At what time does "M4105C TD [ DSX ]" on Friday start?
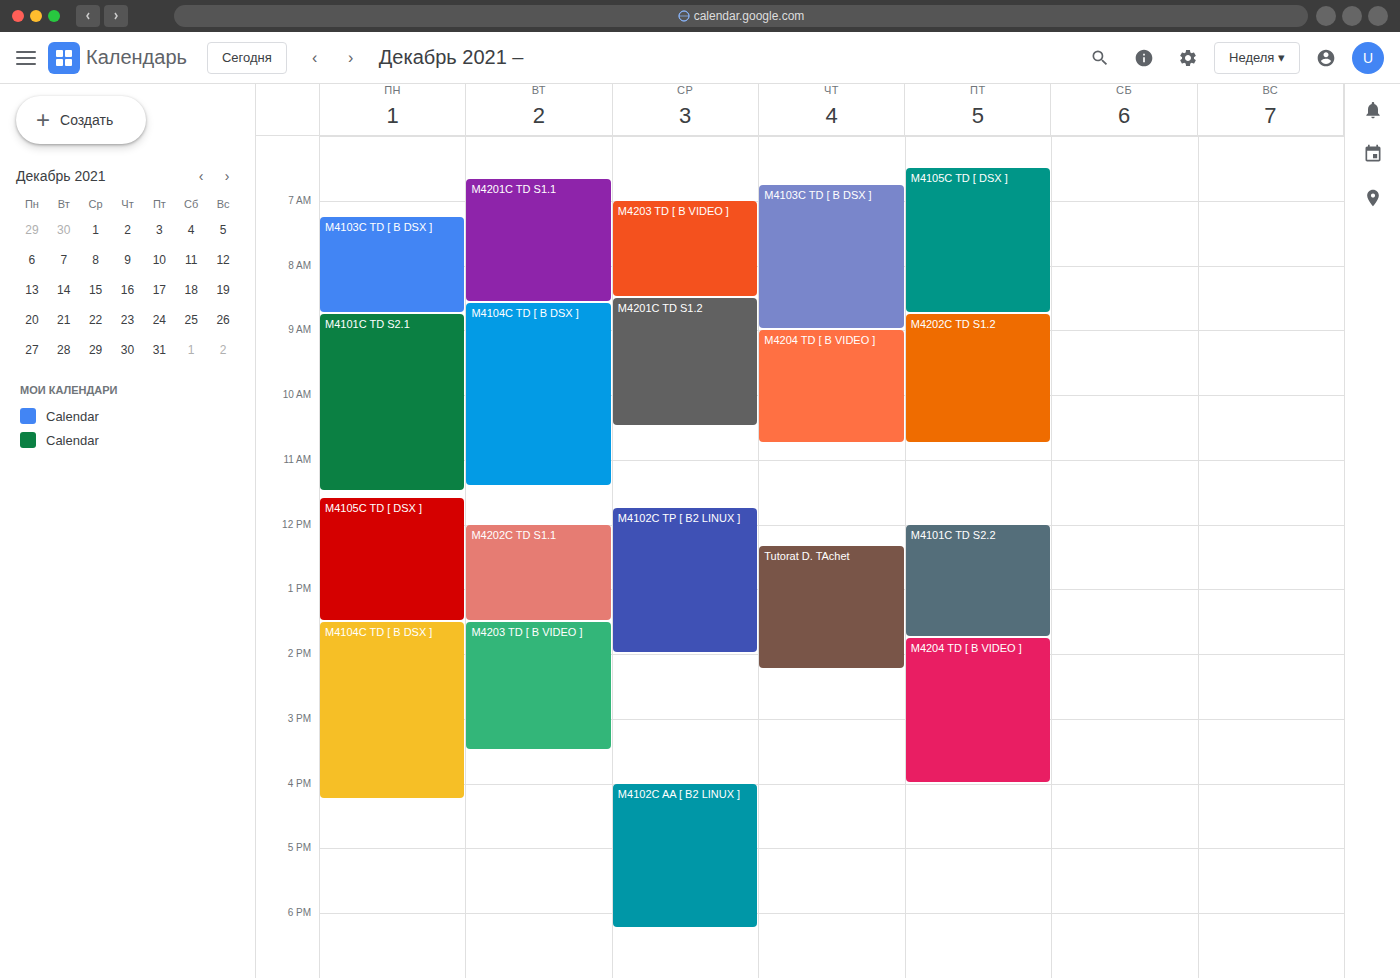
6:30 AM